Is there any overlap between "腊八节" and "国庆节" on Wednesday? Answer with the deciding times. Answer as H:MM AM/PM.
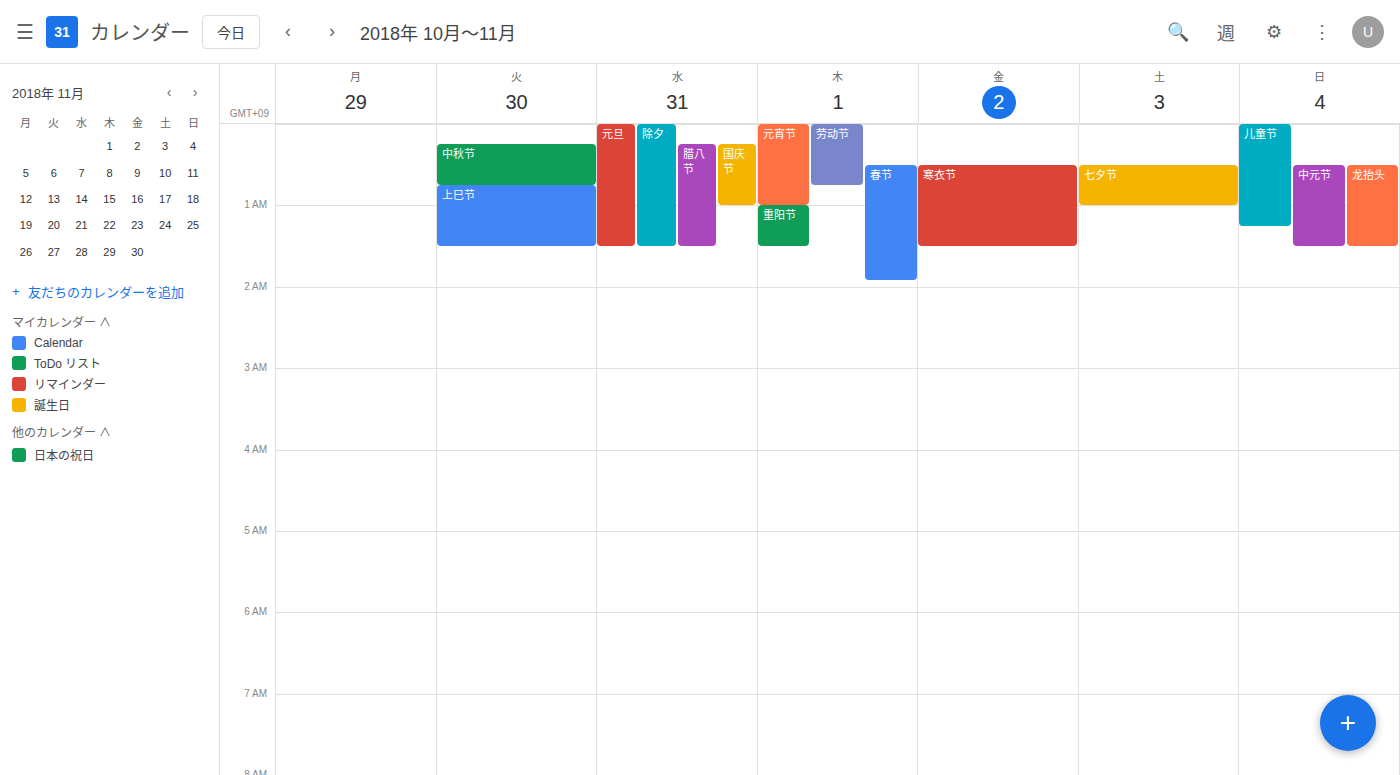
"国庆节" runs 12:15 AM to 1:00 AM, inside "腊八节" -- they overlap.